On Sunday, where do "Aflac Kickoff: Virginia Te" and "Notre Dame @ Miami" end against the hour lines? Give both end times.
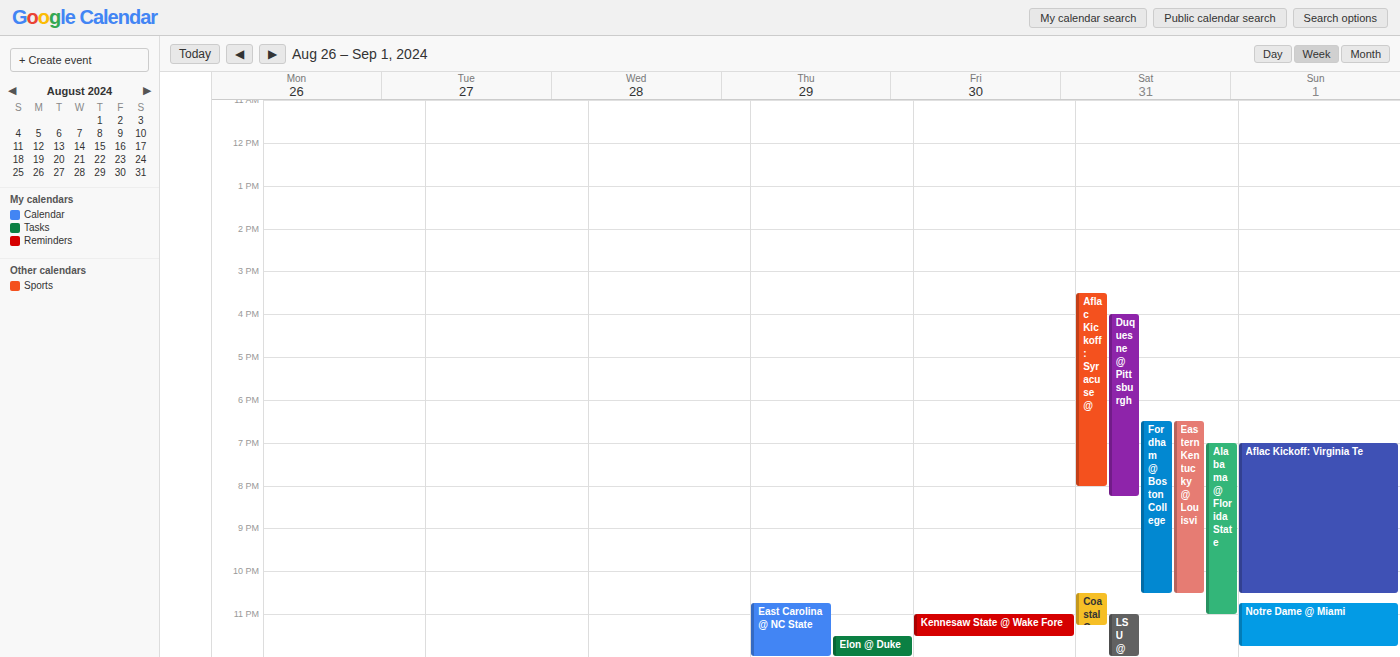
"Aflac Kickoff: Virginia Te": 10:30 PM, halfway between the 10 PM and 11 PM lines. "Notre Dame @ Miami": 11:45 PM, neither: three quarters of the way from the 11 PM line to the 12 AM line.